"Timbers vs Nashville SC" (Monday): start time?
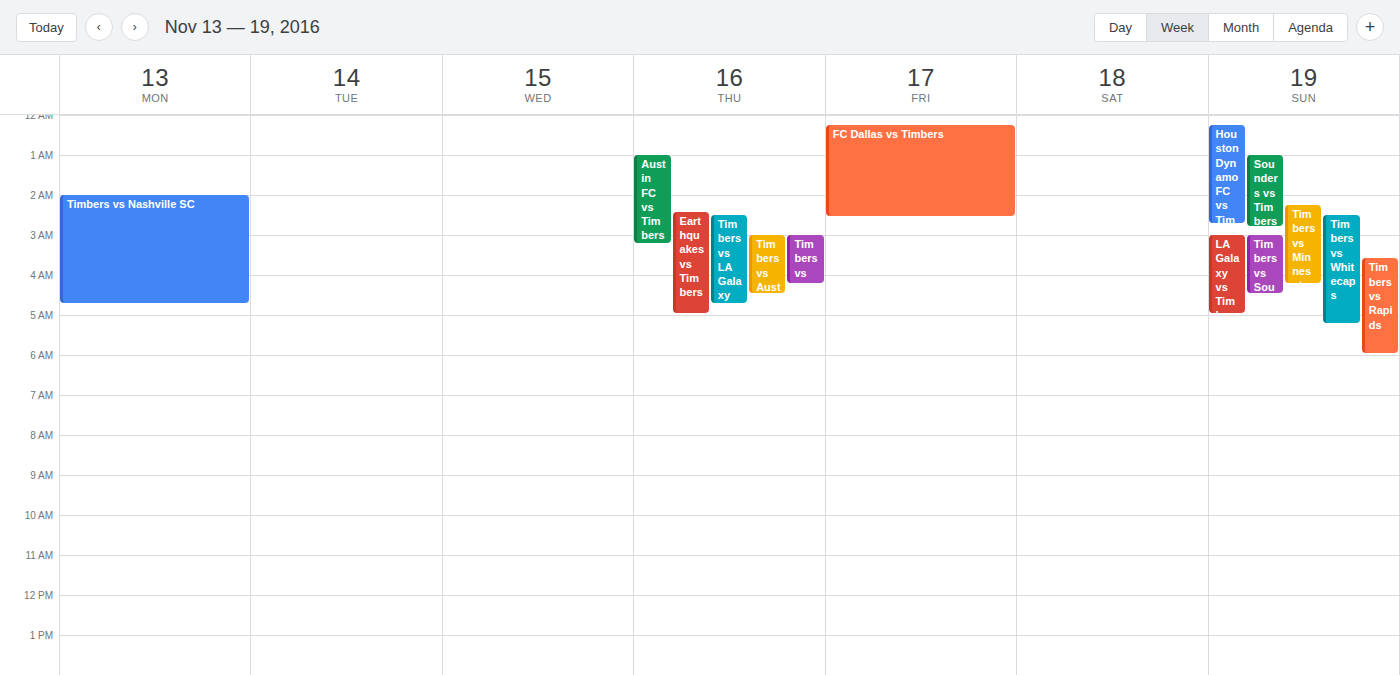
2:00 AM